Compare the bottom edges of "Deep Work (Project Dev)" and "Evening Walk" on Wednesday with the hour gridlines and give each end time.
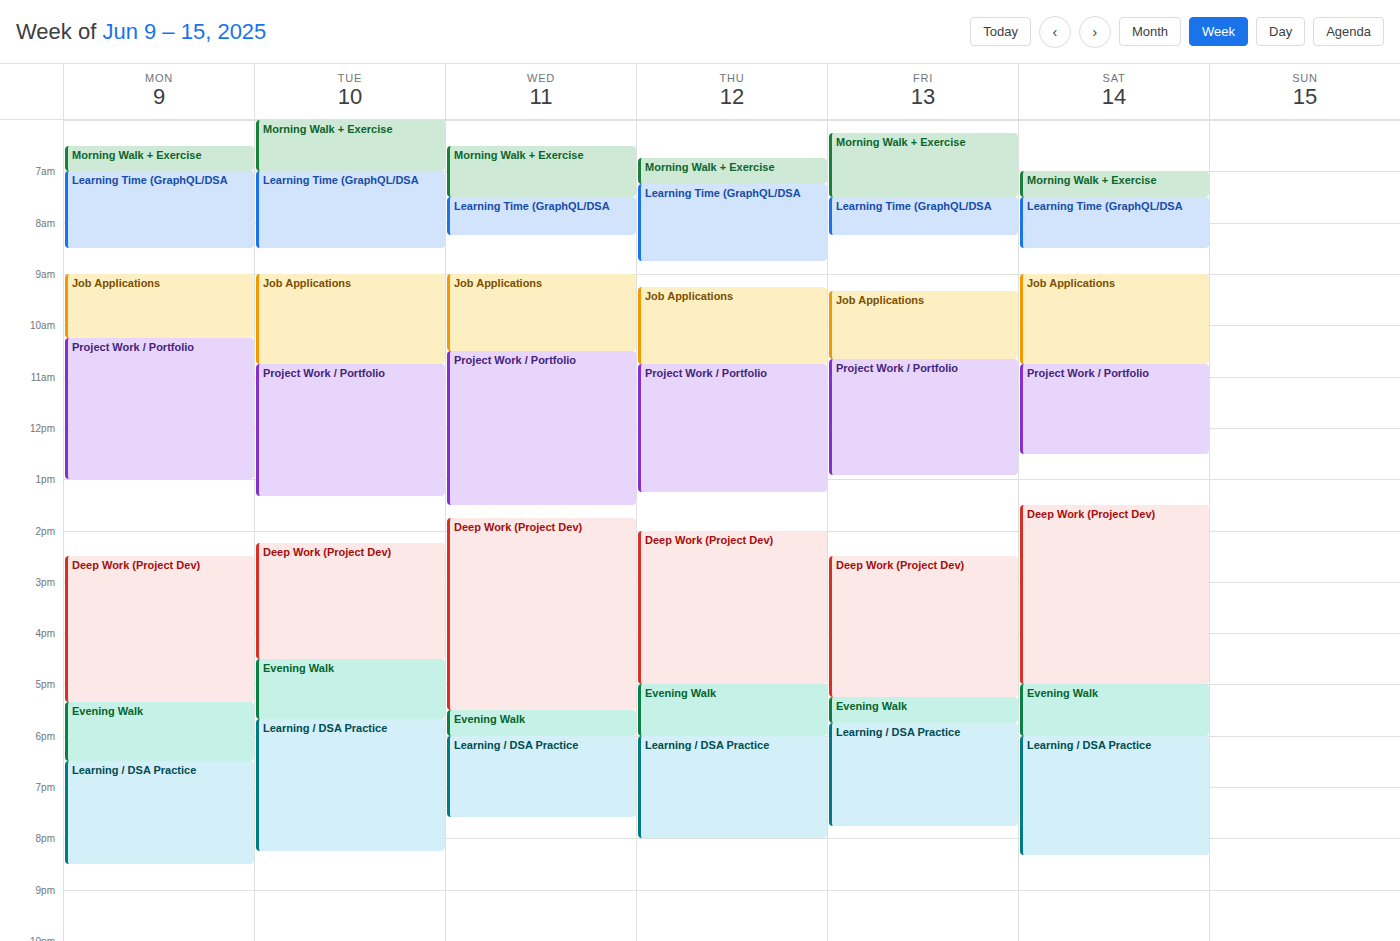
"Deep Work (Project Dev)": 5:30 PM, halfway between the 5 PM and 6 PM lines. "Evening Walk": 6:00 PM, exactly on the 6 PM line.